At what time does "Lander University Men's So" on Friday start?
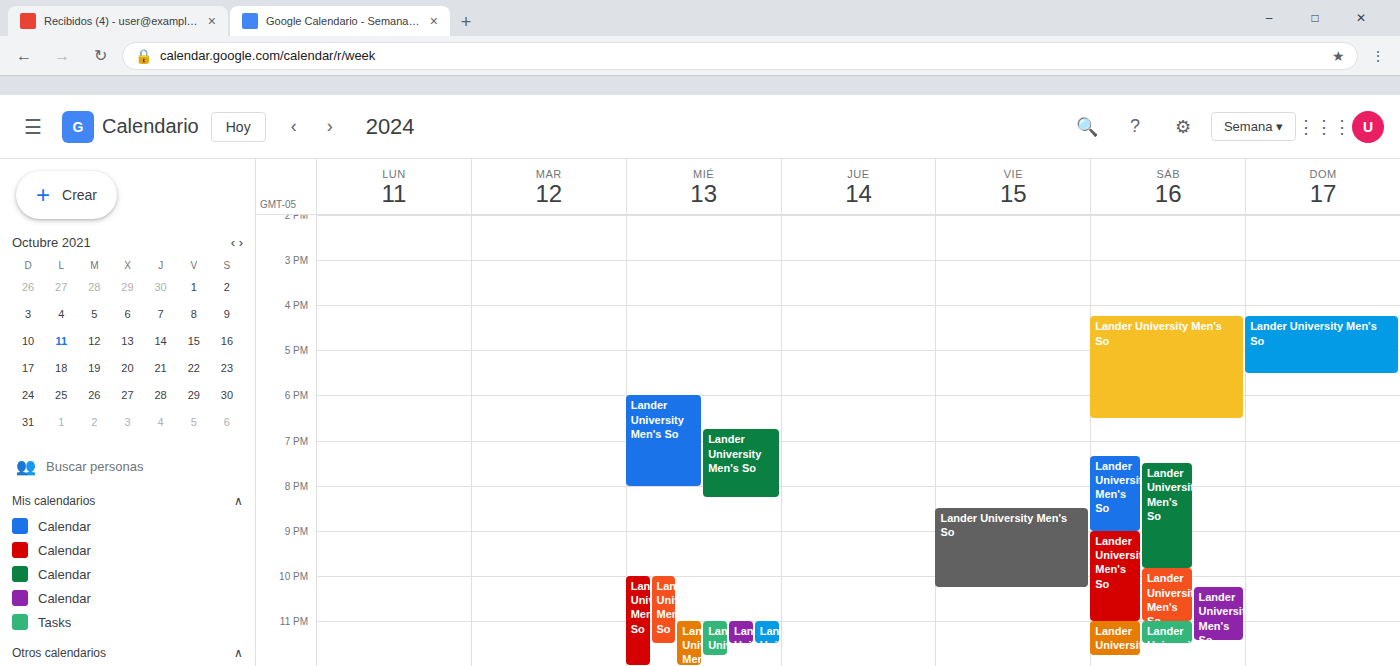
8:30 PM